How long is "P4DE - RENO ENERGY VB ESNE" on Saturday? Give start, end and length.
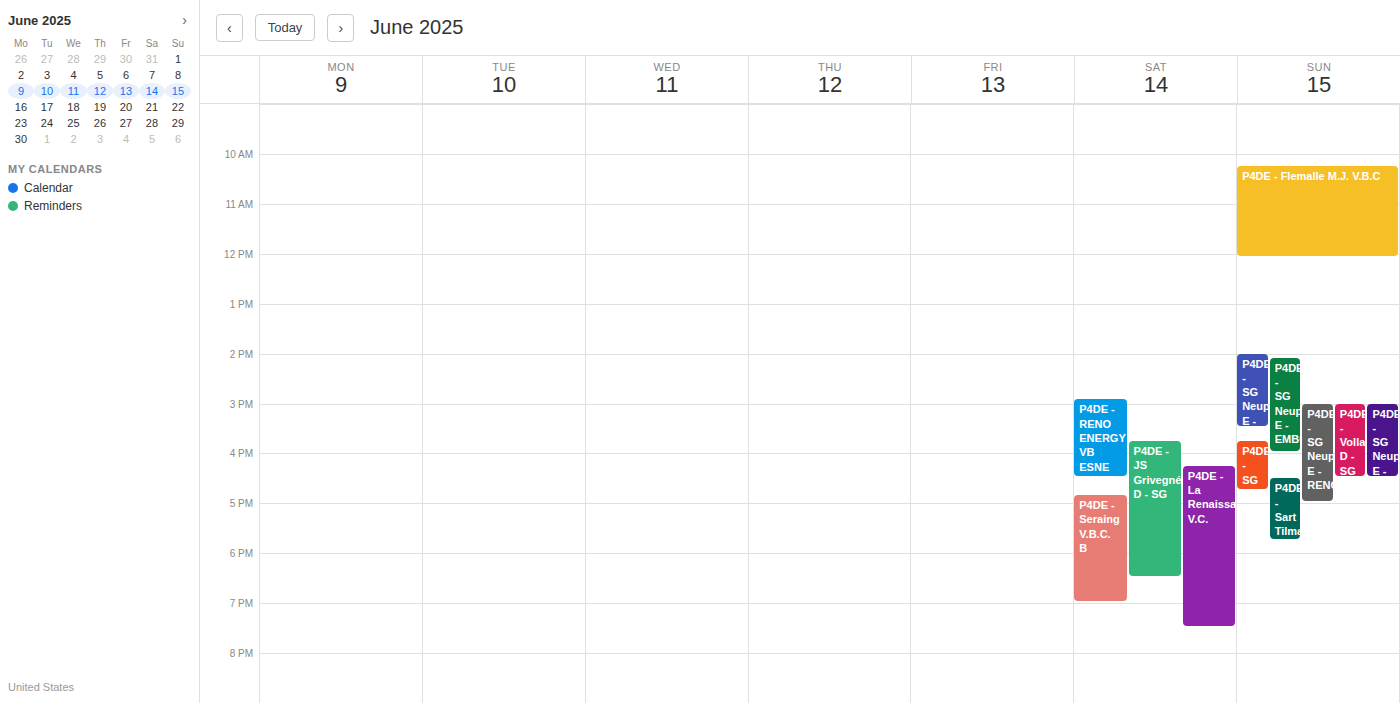
14:55 to 16:30, 1 hour 35 minutes